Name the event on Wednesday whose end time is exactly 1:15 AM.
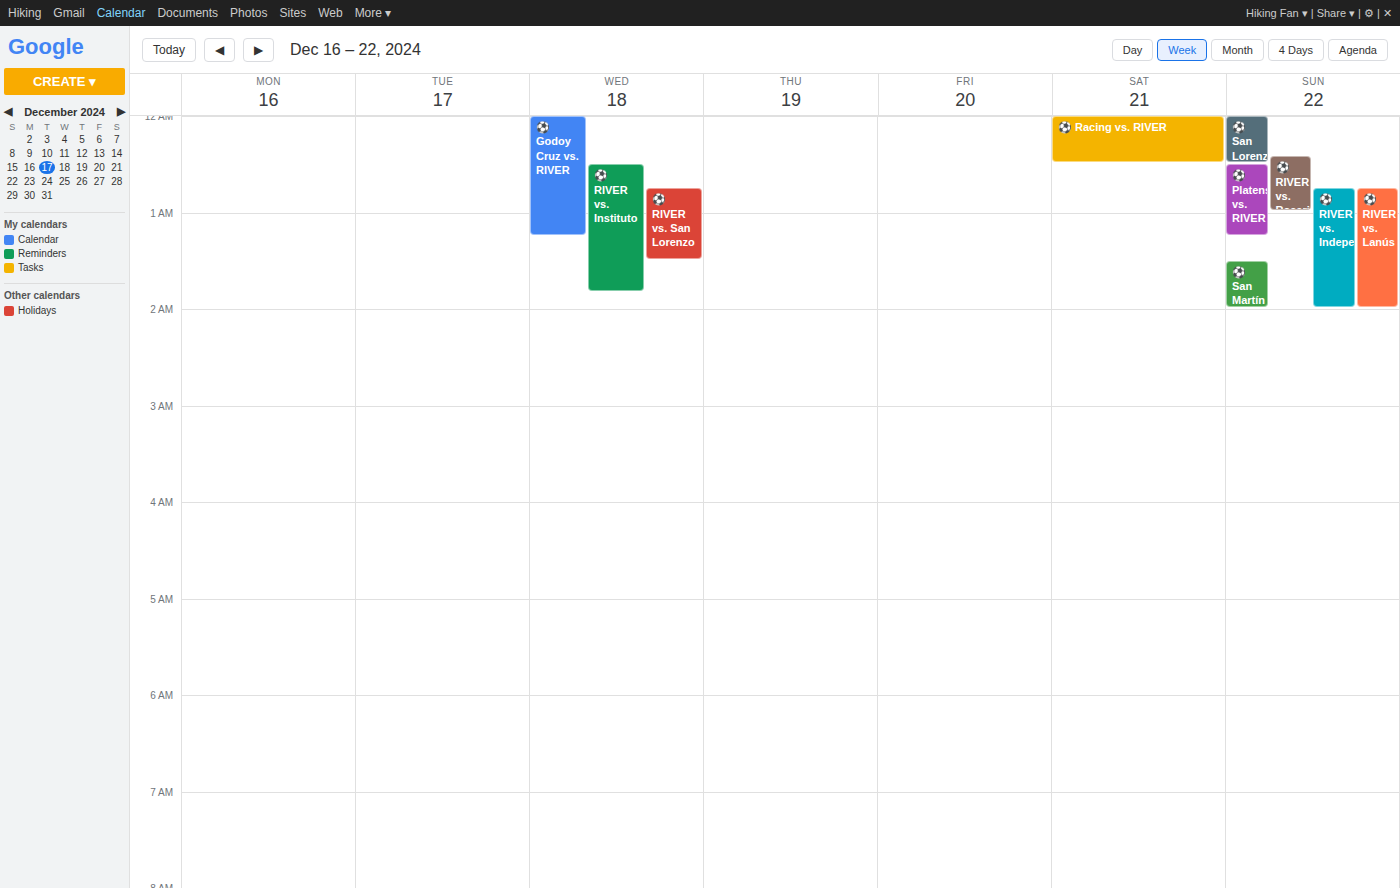
"⚽ Godoy Cruz vs. RIVER"